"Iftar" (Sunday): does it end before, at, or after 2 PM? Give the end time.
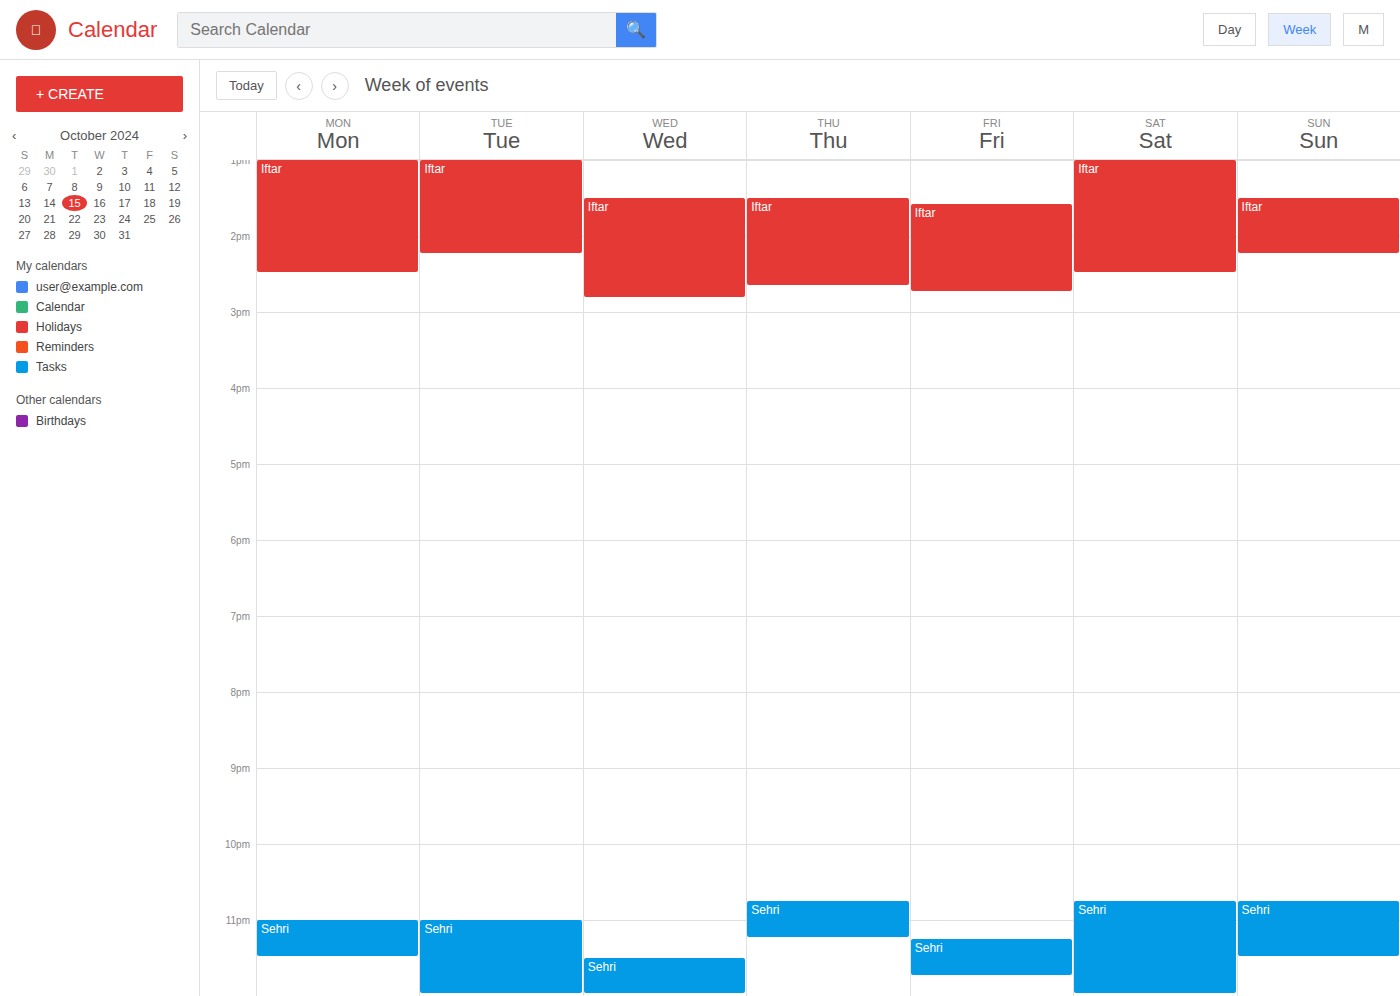
2:15 PM -- after 2 PM, 15 minutes below the 2 PM line.